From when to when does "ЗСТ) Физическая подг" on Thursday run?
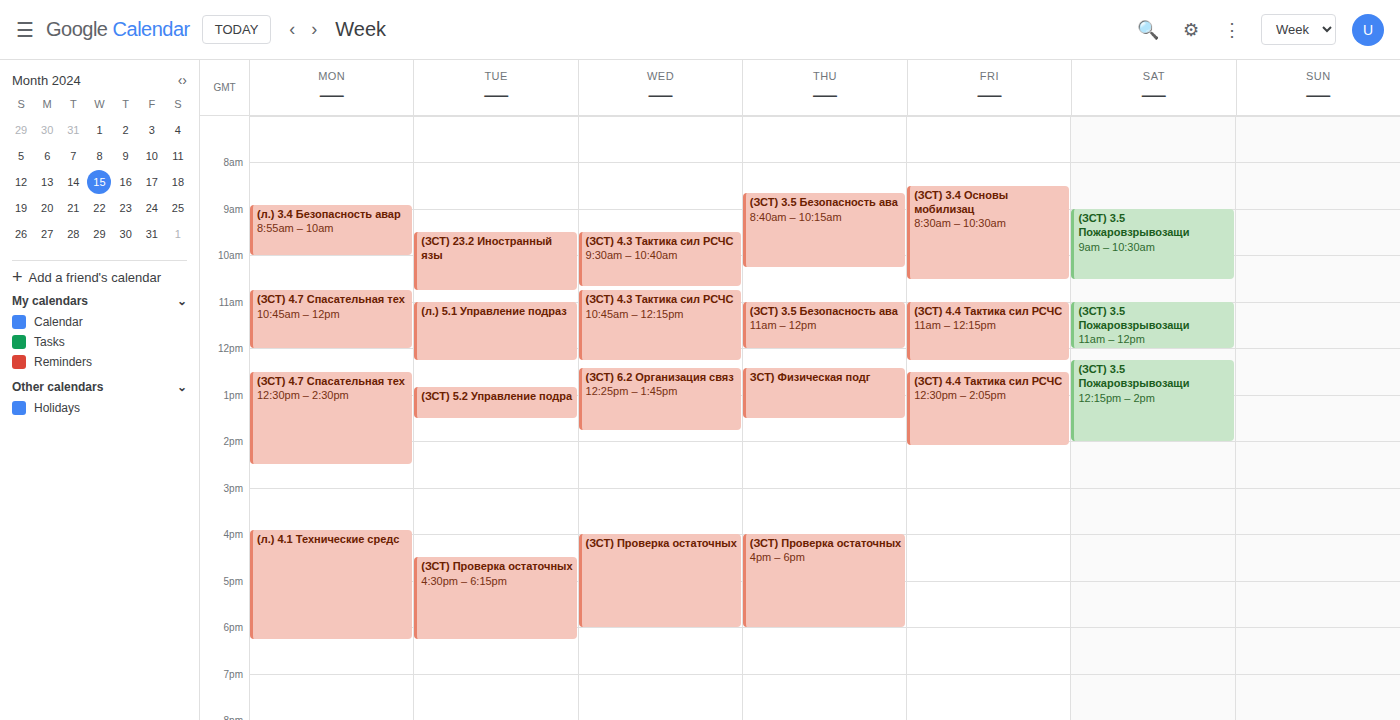
12:25 PM to 1:30 PM